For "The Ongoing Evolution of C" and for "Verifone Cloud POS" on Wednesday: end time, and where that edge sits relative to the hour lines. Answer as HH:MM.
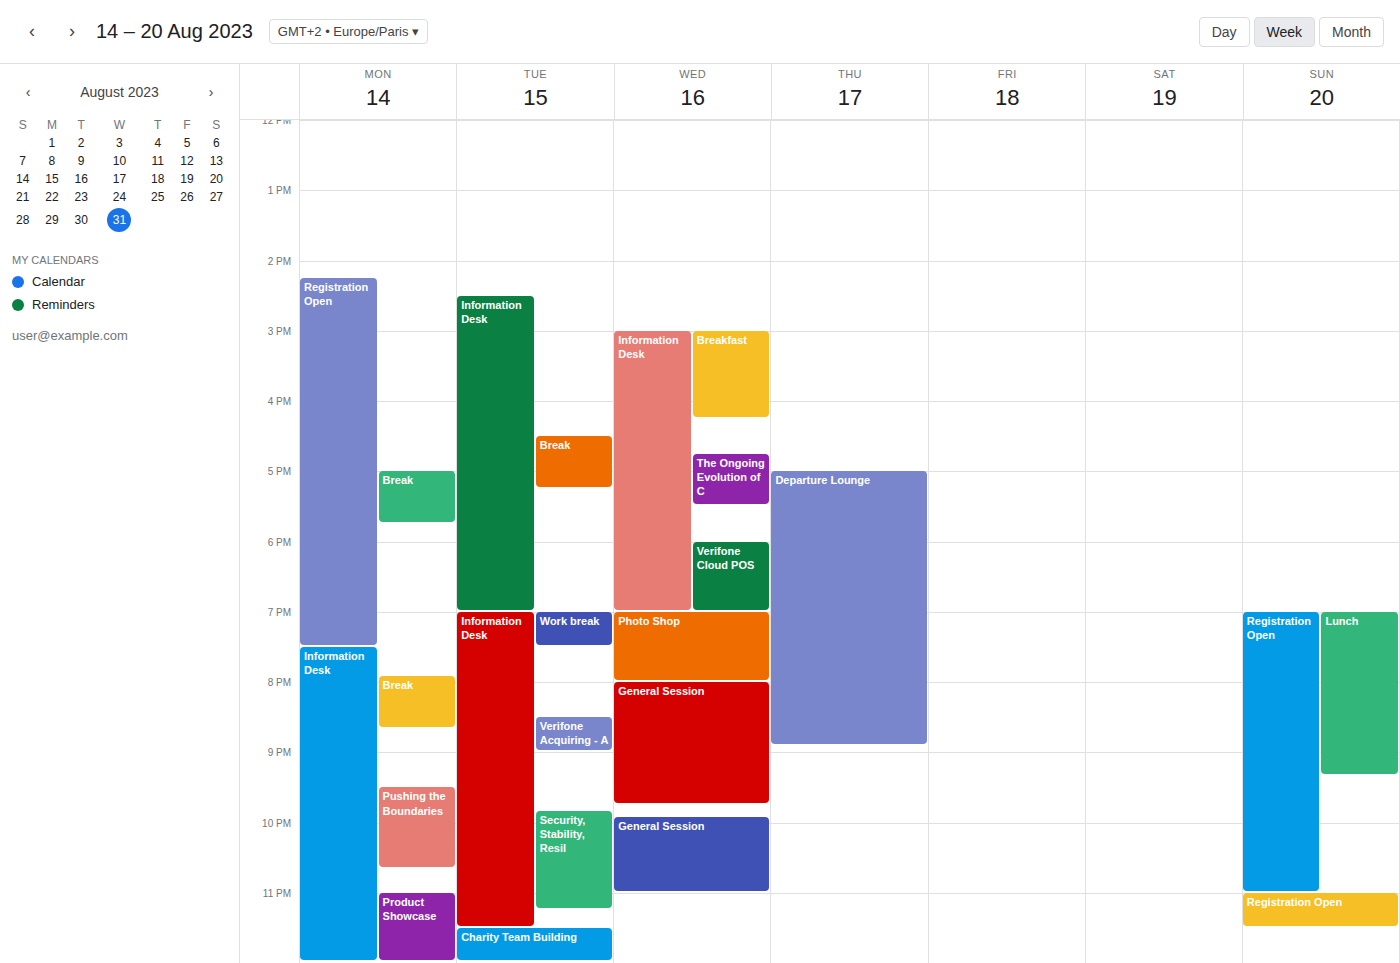
"The Ongoing Evolution of C": 17:30, halfway between the 17:00 and 18:00 lines. "Verifone Cloud POS": 19:00, exactly on the 19:00 line.